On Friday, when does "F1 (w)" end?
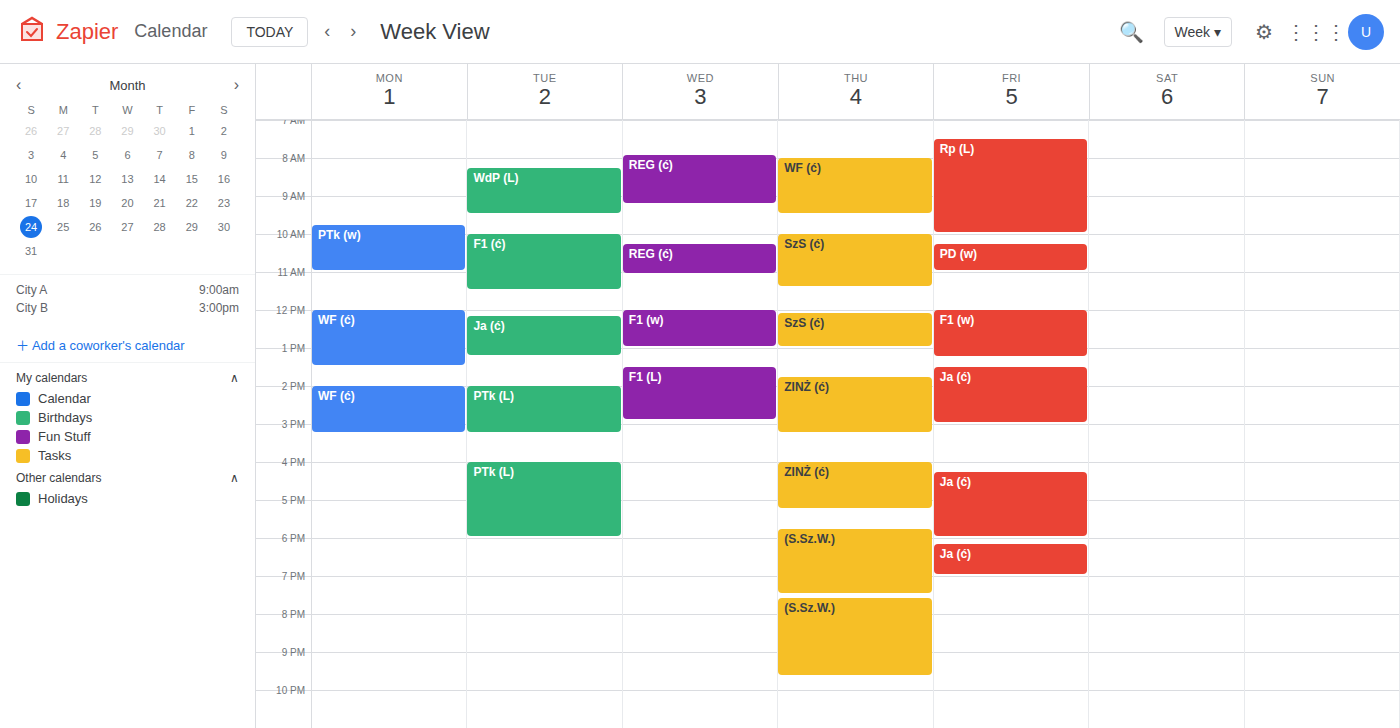
1:15 PM